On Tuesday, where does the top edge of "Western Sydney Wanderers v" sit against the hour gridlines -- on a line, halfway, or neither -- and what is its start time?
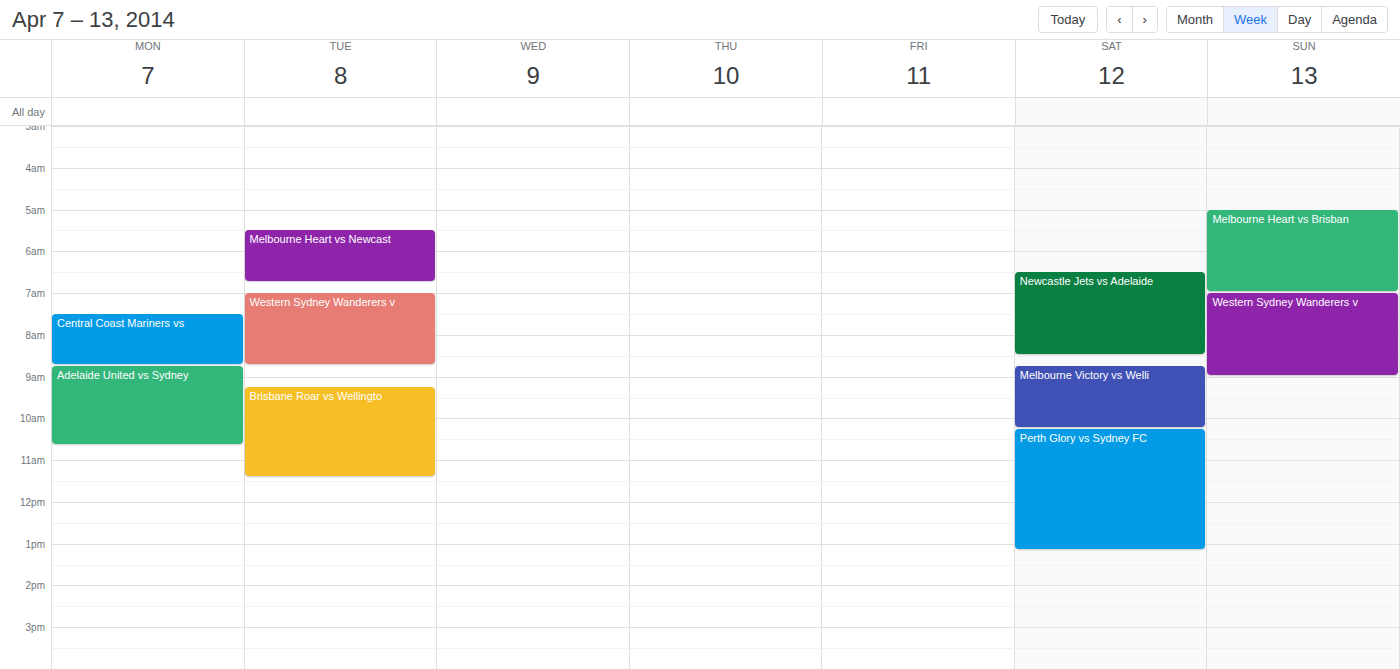
7:00 AM -- exactly on the 7 AM line.